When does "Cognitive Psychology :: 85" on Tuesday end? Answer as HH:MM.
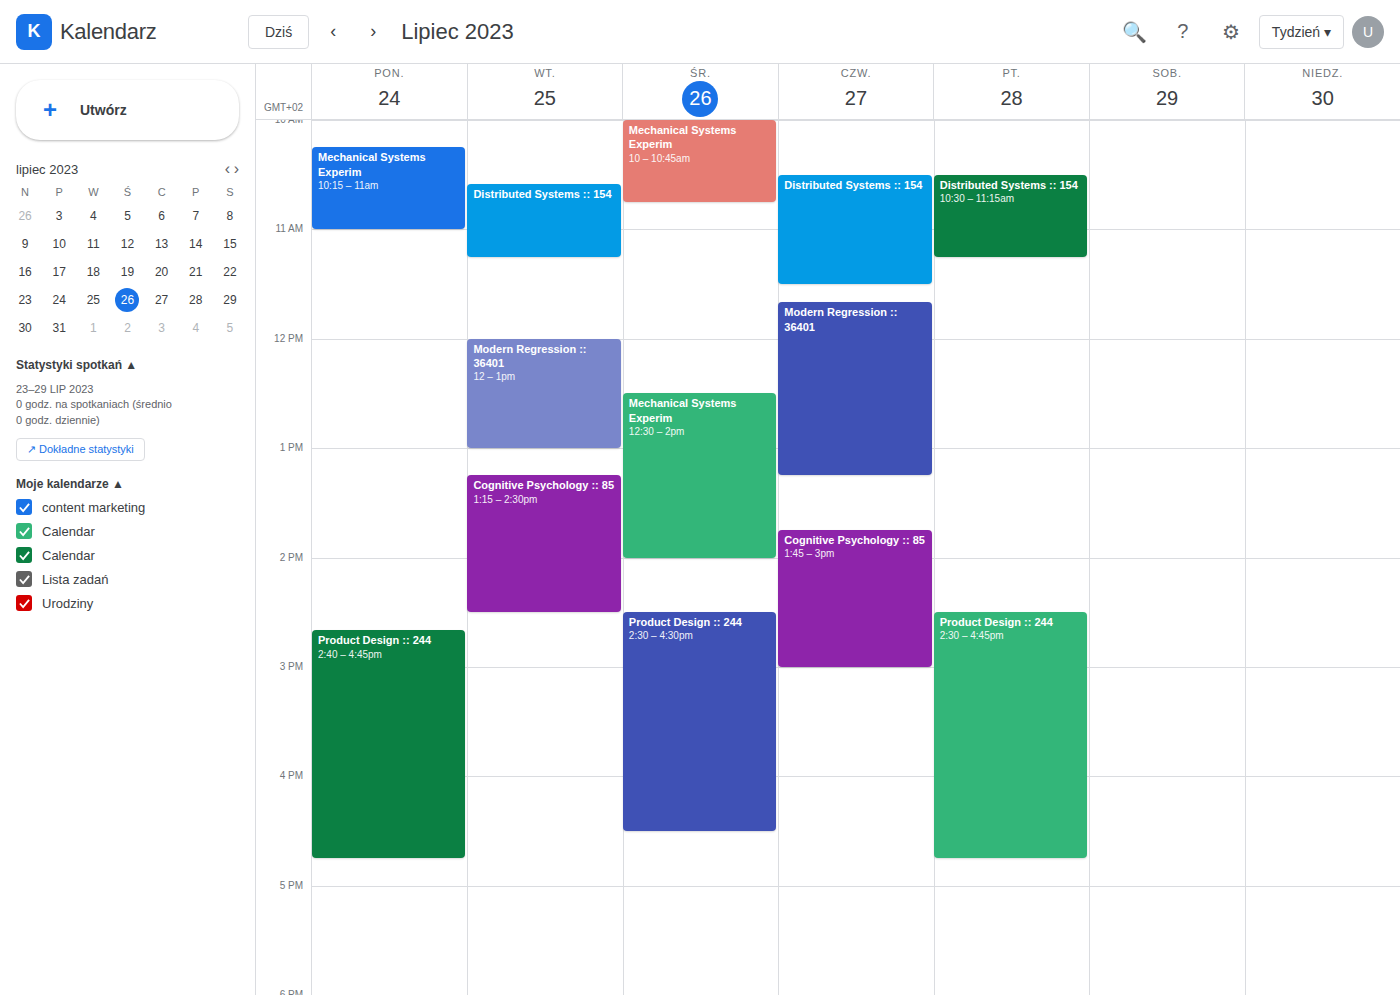
14:30